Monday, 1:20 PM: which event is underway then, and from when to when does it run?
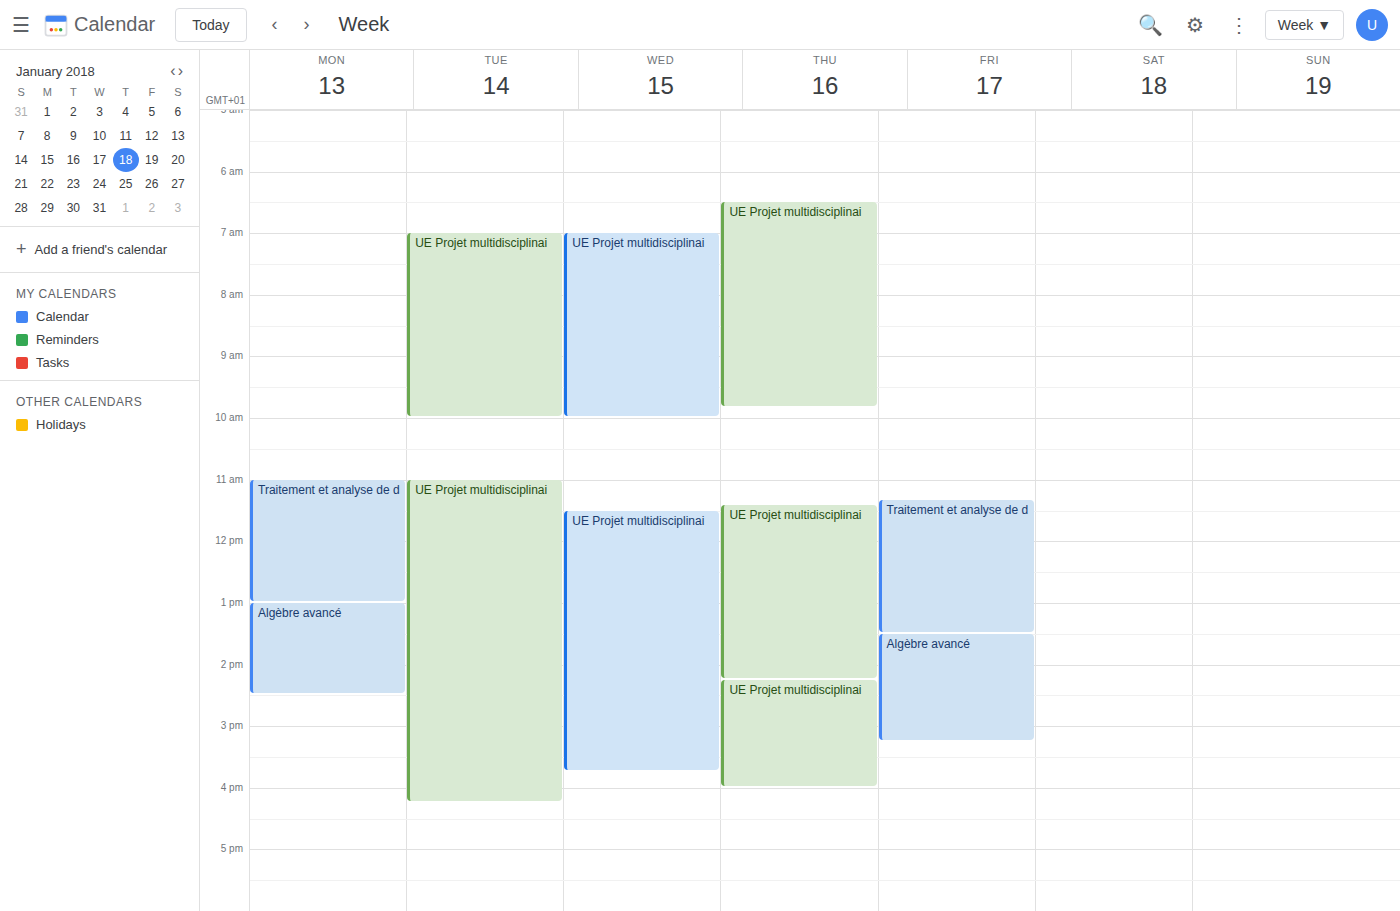
"Algèbre avancé", 1:00 PM to 2:30 PM